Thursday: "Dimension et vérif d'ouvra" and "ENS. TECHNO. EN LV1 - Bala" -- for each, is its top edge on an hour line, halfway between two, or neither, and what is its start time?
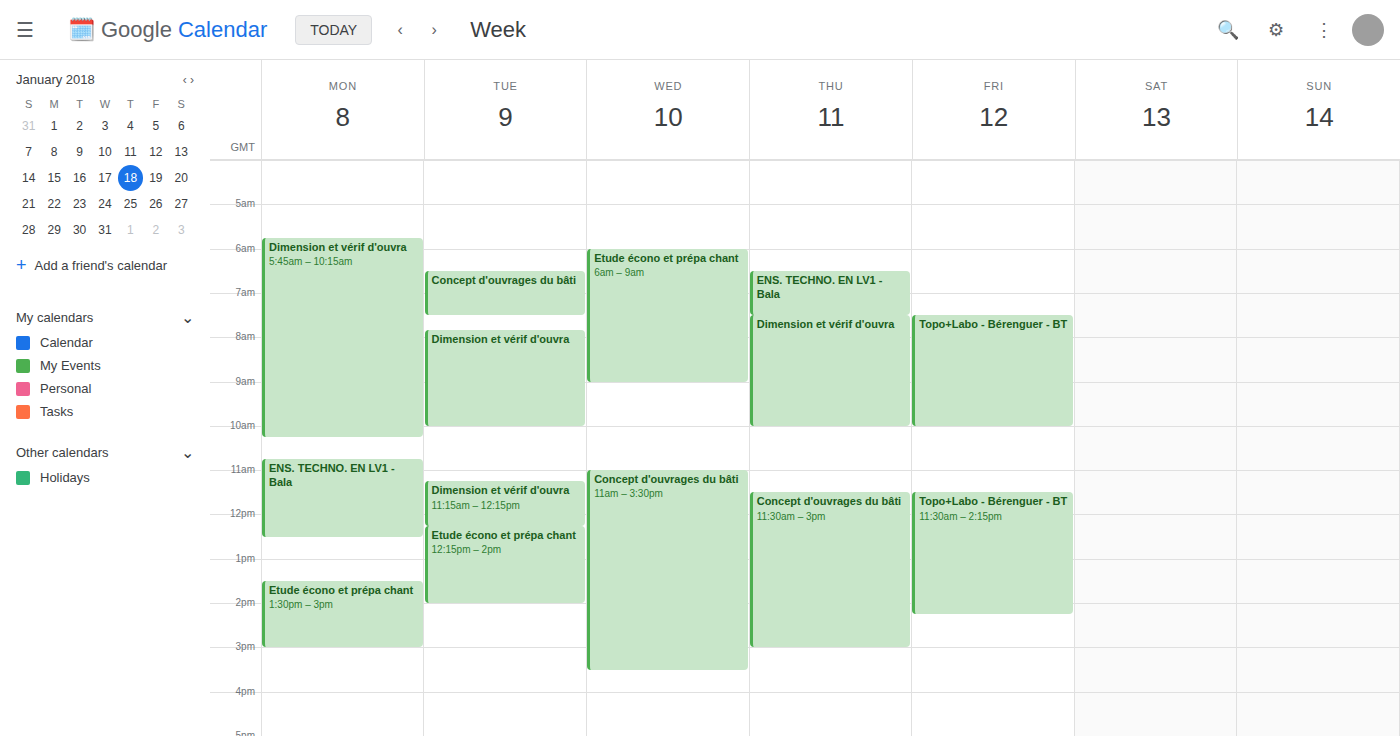
"Dimension et vérif d'ouvra": 7:30 AM, halfway between the 7 AM and 8 AM lines. "ENS. TECHNO. EN LV1 - Bala": 6:30 AM, halfway between the 6 AM and 7 AM lines.